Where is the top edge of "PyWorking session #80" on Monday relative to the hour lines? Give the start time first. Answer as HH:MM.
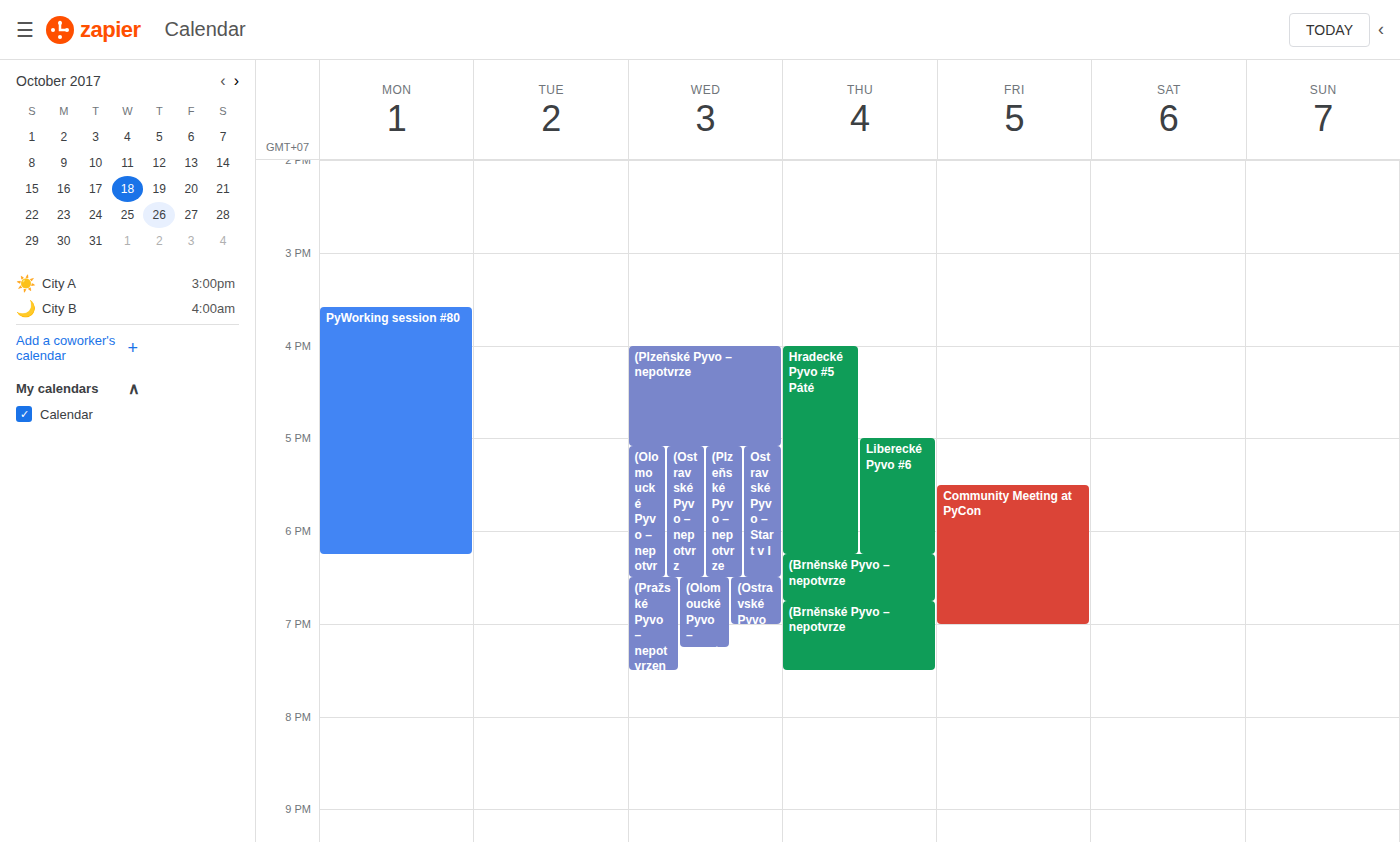
15:35 -- neither: 35 minutes below the 15:00 line and 25 minutes above the 16:00 line.